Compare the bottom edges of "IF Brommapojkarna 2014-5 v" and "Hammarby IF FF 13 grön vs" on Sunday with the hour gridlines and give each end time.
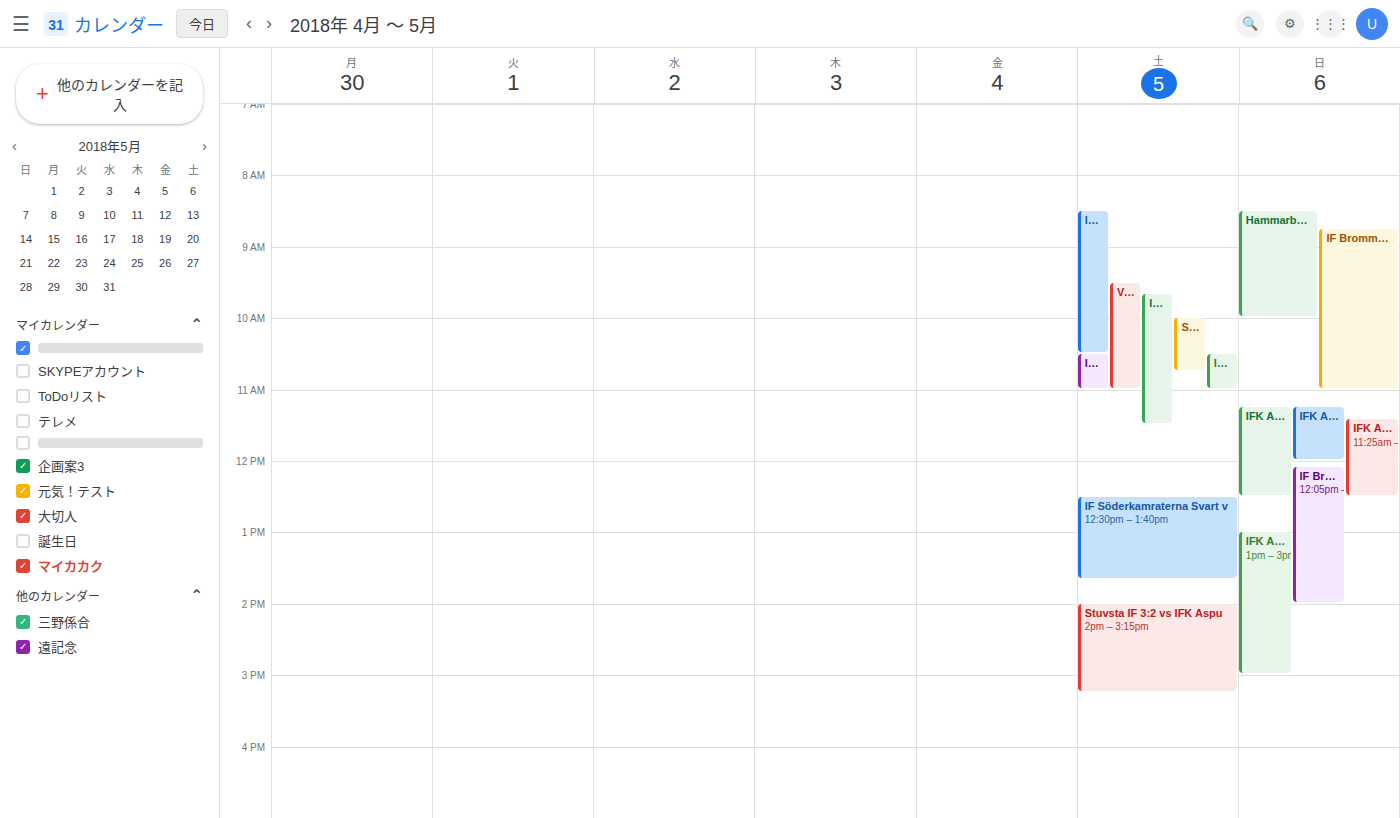
"IF Brommapojkarna 2014-5 v": 11:00 AM, exactly on the 11 AM line. "Hammarby IF FF 13 grön vs": 10:00 AM, exactly on the 10 AM line.